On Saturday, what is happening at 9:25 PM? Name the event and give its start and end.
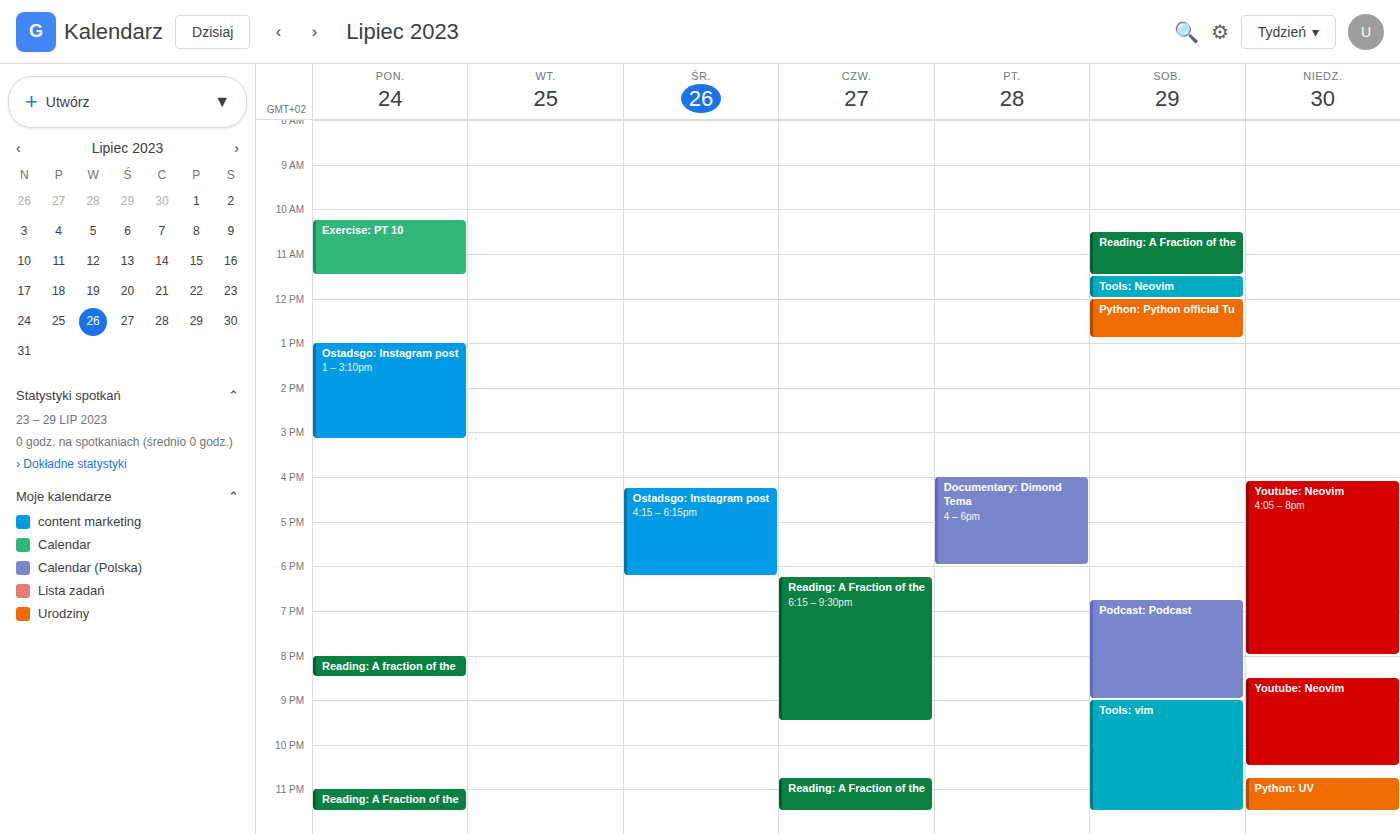
"Tools: vim", 9:00 PM to 11:30 PM